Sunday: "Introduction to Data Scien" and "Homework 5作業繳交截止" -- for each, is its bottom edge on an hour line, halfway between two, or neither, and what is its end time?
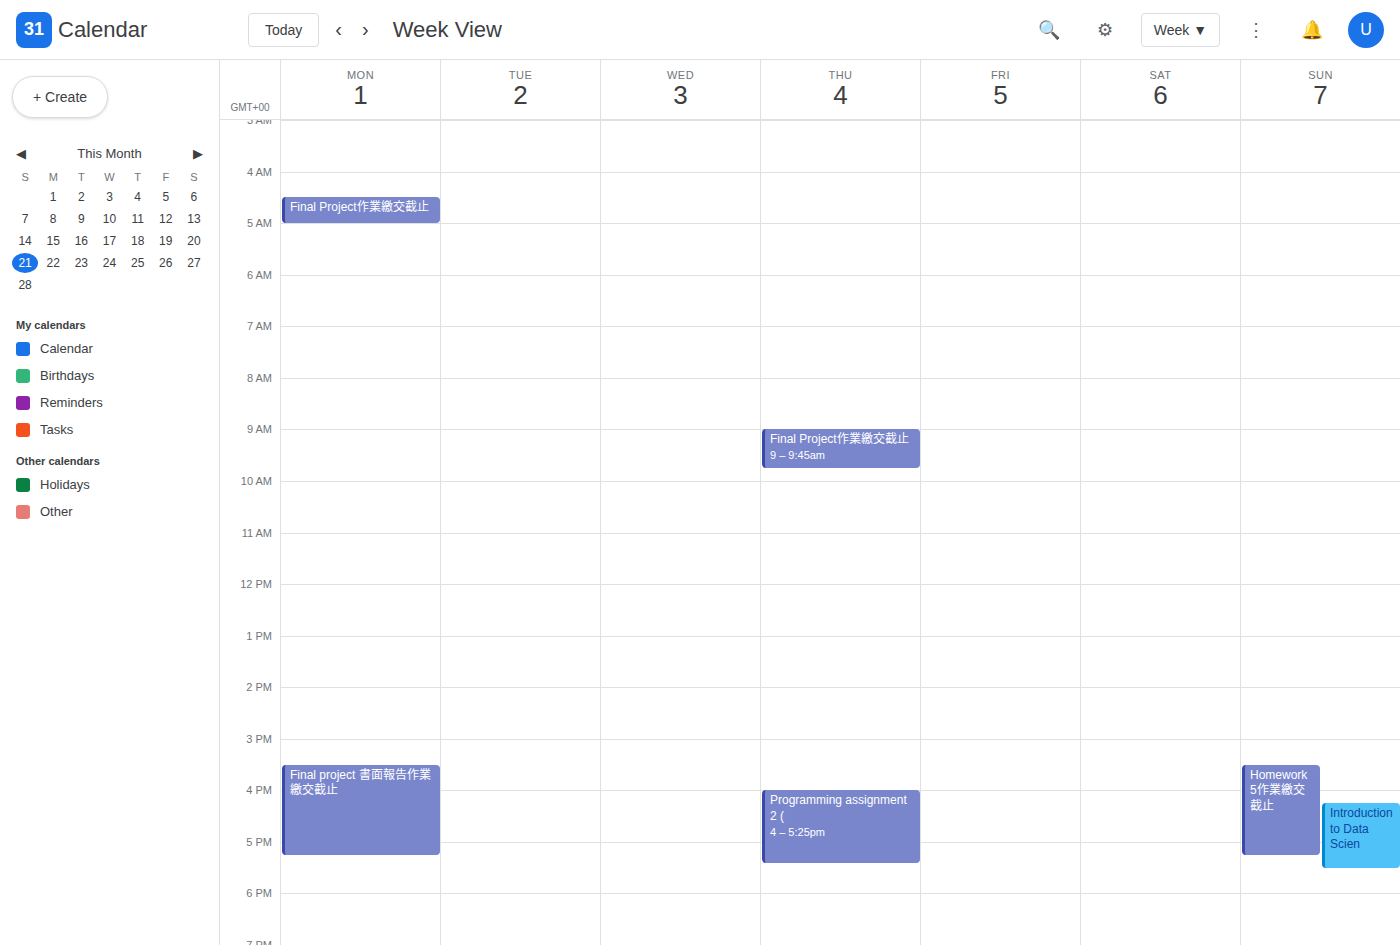
"Introduction to Data Scien": 5:30 PM, halfway between the 5 PM and 6 PM lines. "Homework 5作業繳交截止": 5:15 PM, neither: a quarter of the way from the 5 PM line to the 6 PM line.